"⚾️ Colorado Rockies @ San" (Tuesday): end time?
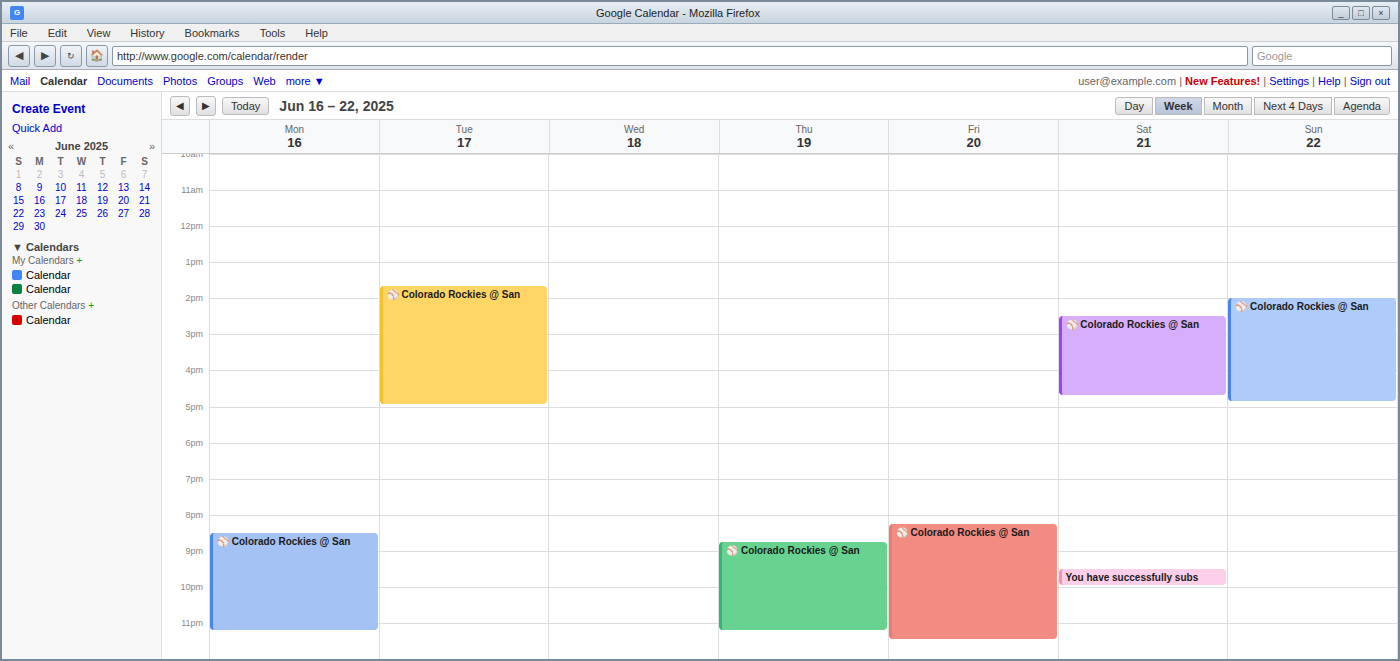
5:00 PM